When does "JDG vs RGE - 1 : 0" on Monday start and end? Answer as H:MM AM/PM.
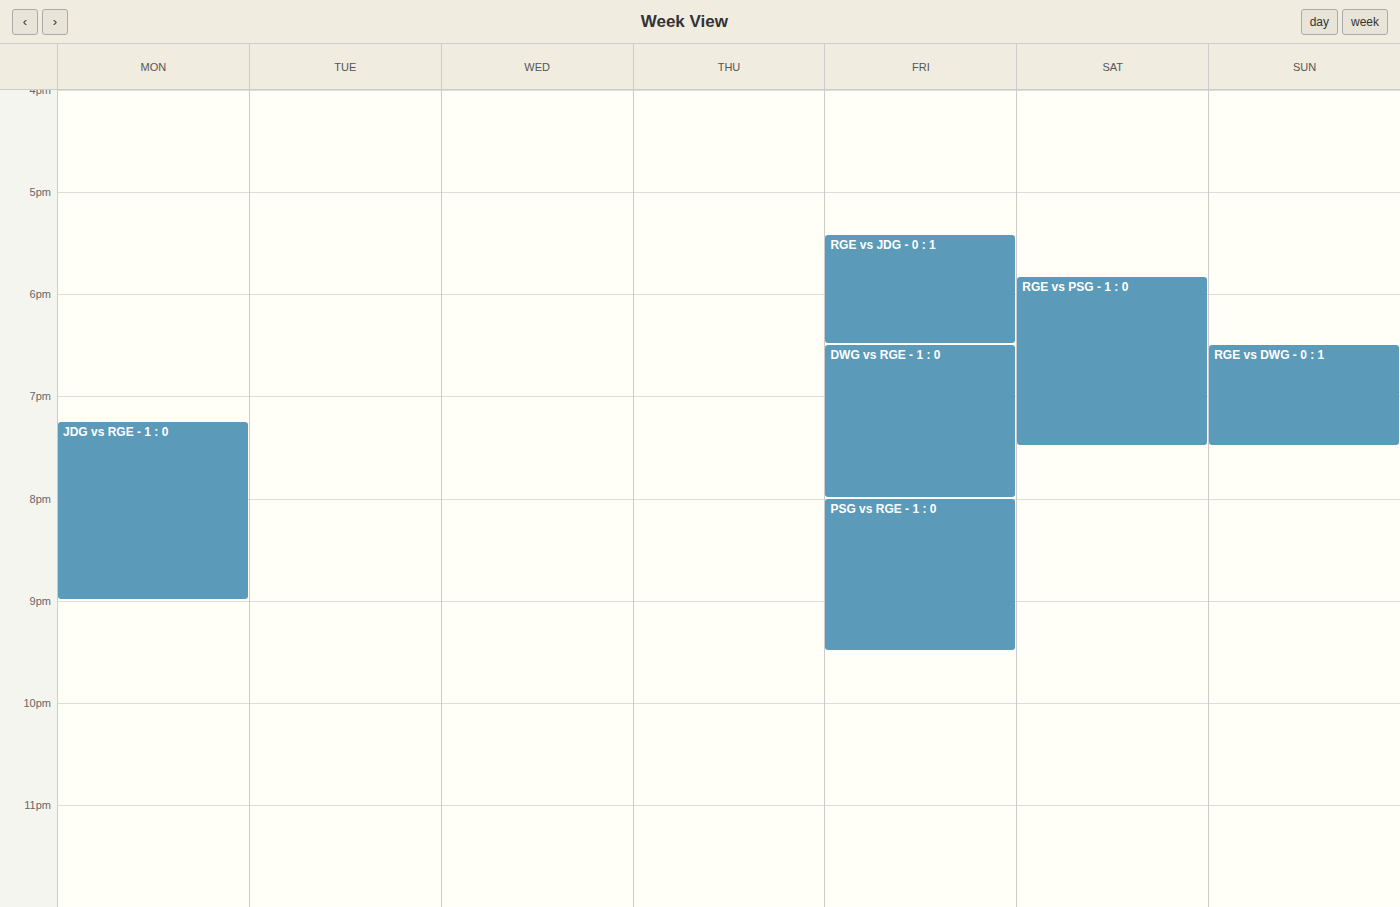
7:15 PM to 9:00 PM